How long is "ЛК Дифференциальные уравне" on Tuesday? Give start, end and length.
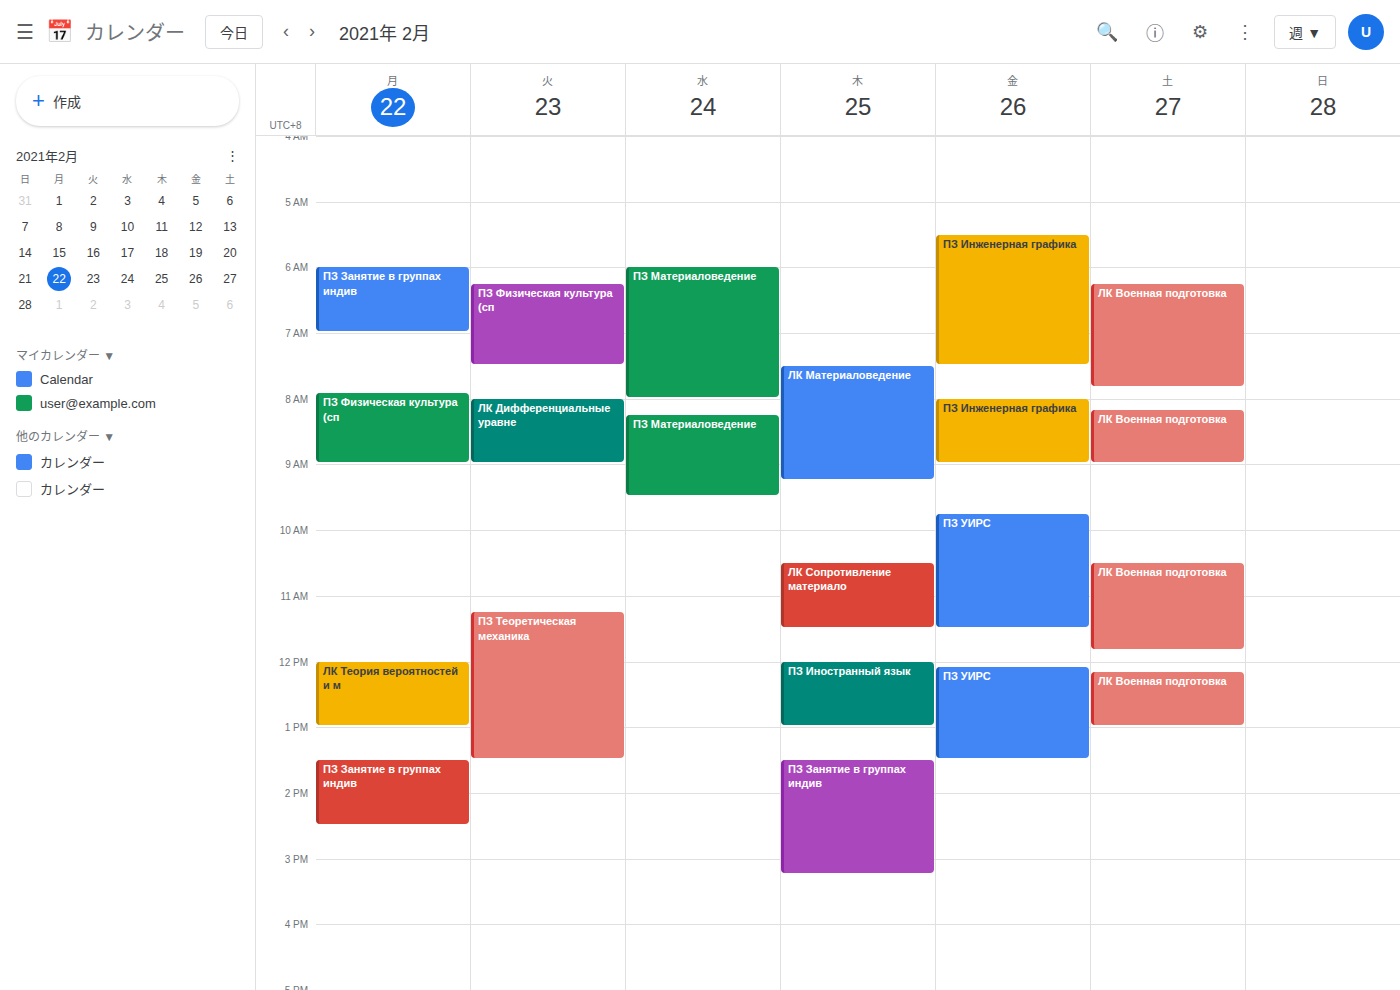
08:00 to 09:00, 1 hour